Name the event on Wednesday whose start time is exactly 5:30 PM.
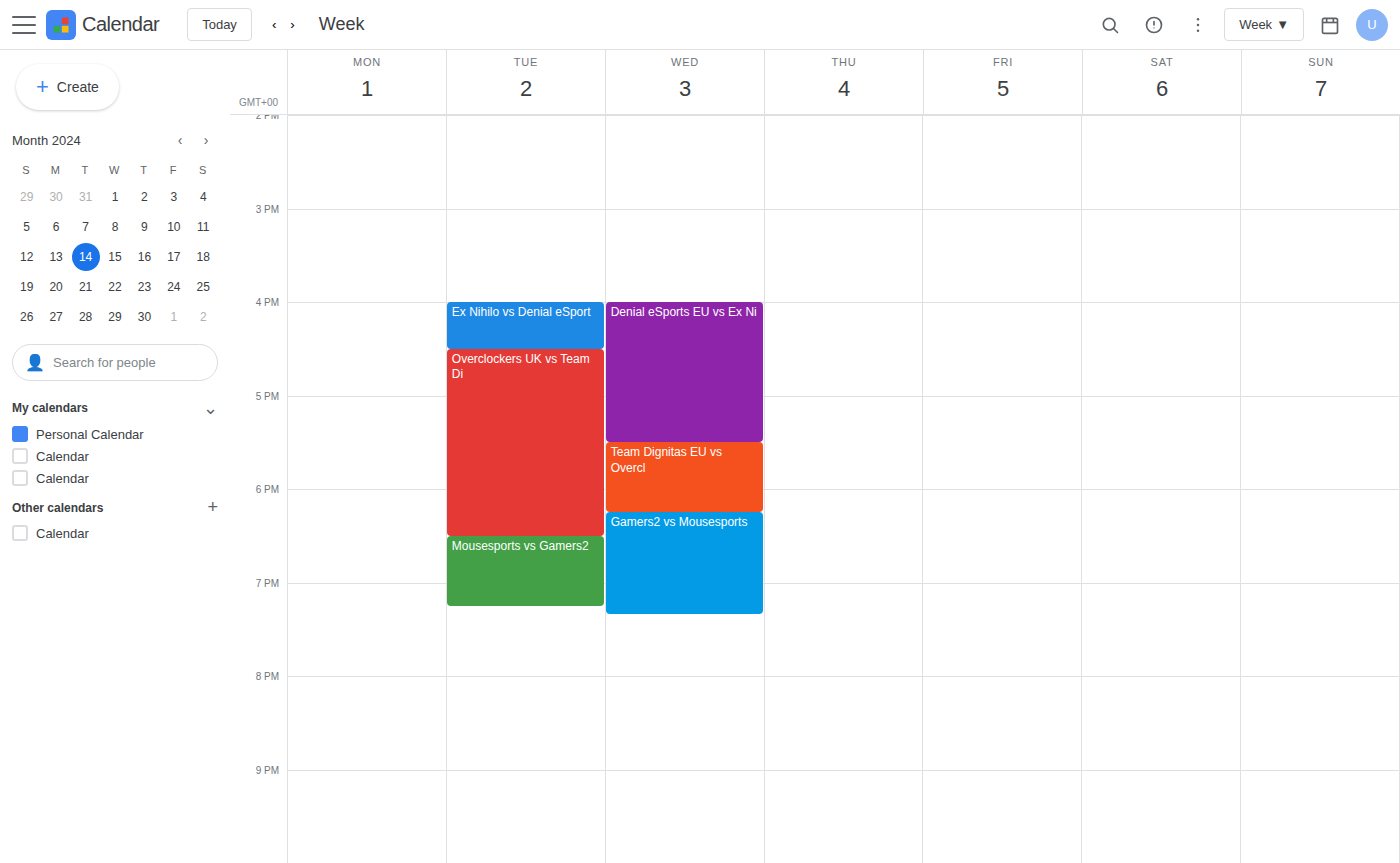
"Team Dignitas EU vs Overcl"